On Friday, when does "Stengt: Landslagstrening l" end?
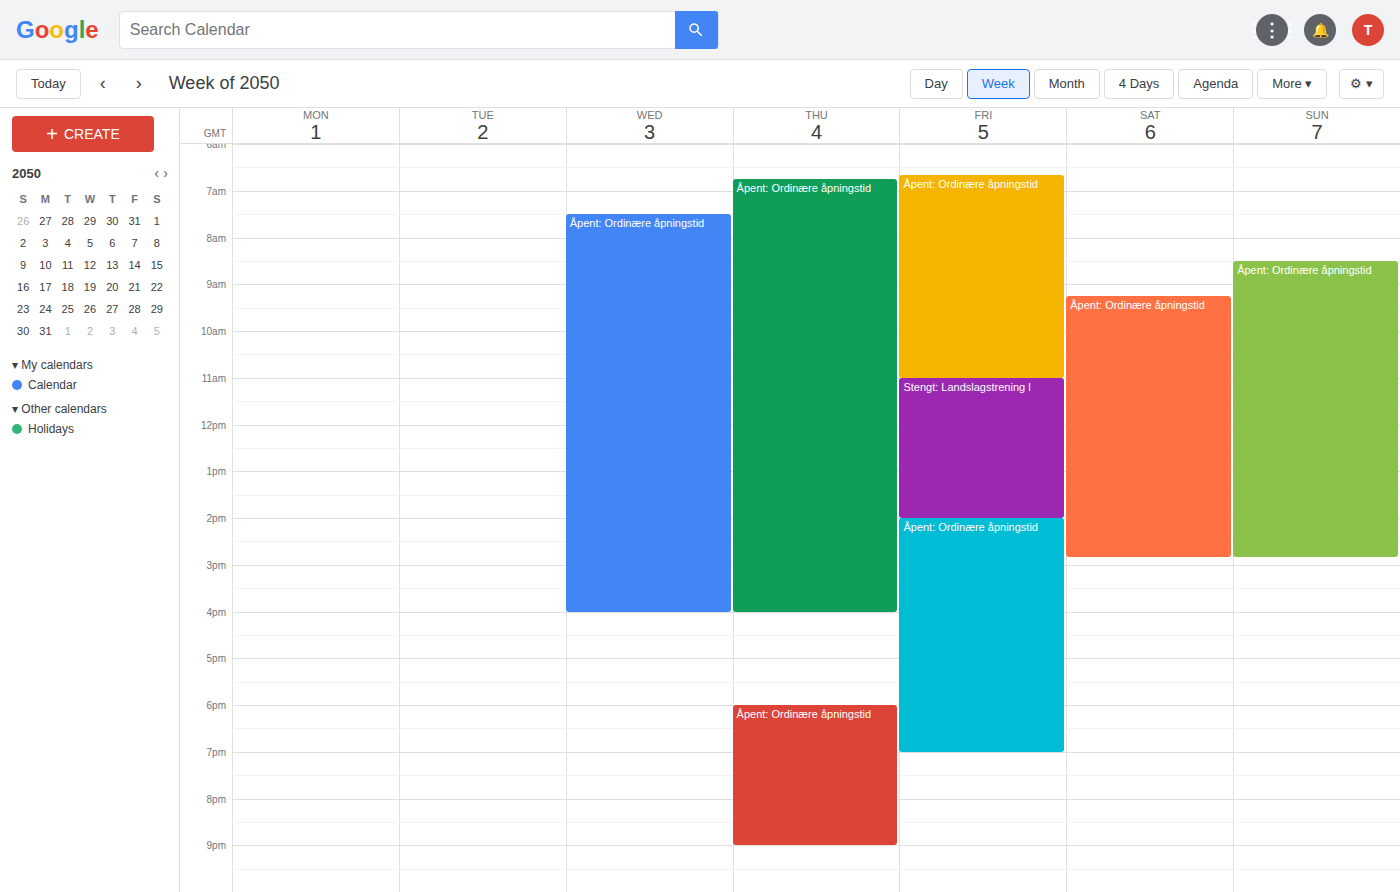
2:00 PM